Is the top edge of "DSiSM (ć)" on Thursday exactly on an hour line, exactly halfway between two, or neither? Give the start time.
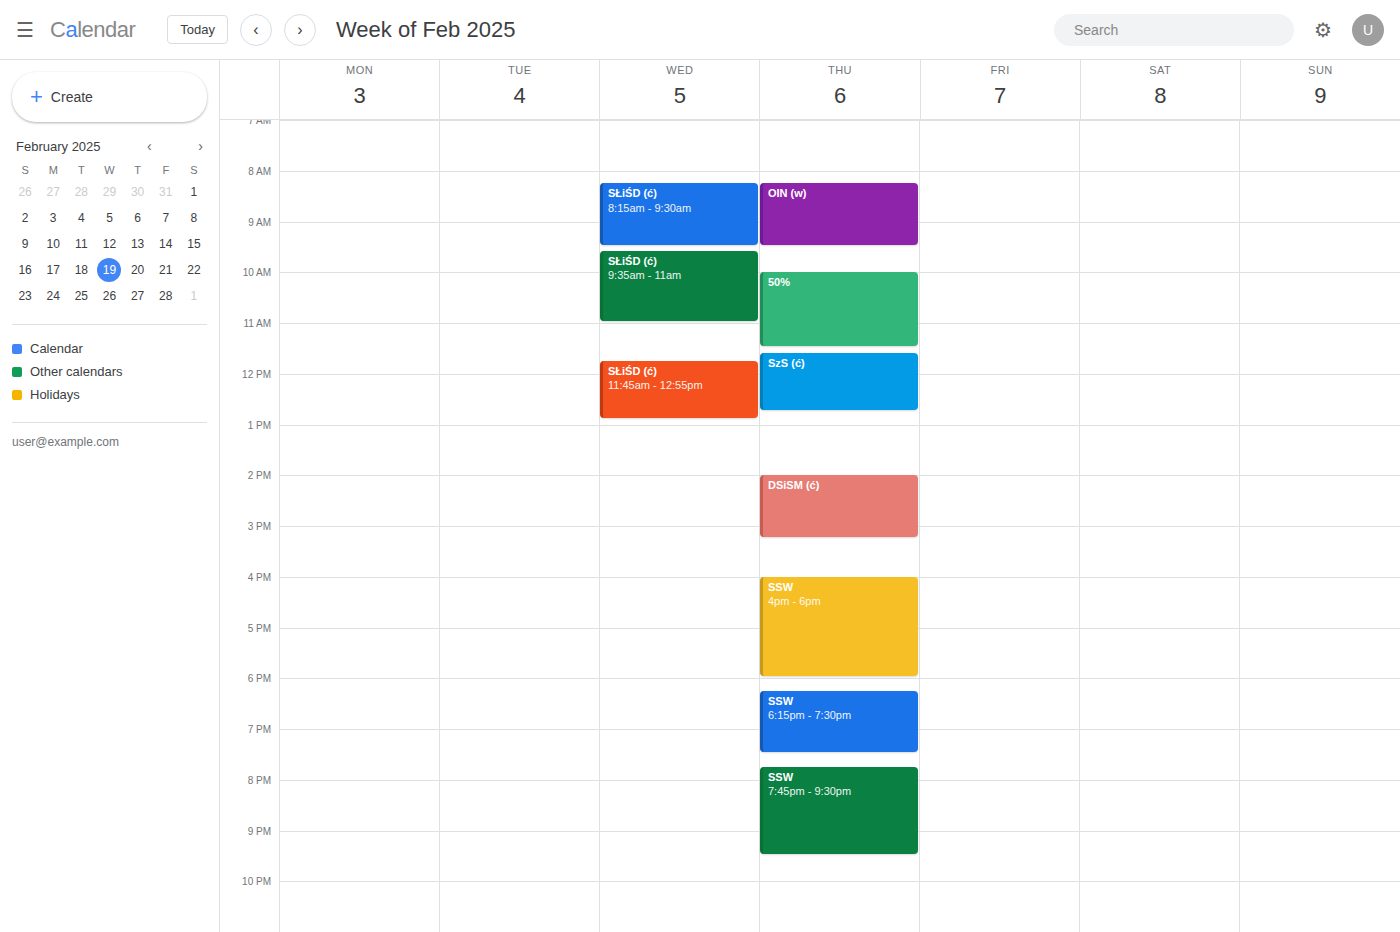
2:00 PM -- exactly on the 2 PM line.